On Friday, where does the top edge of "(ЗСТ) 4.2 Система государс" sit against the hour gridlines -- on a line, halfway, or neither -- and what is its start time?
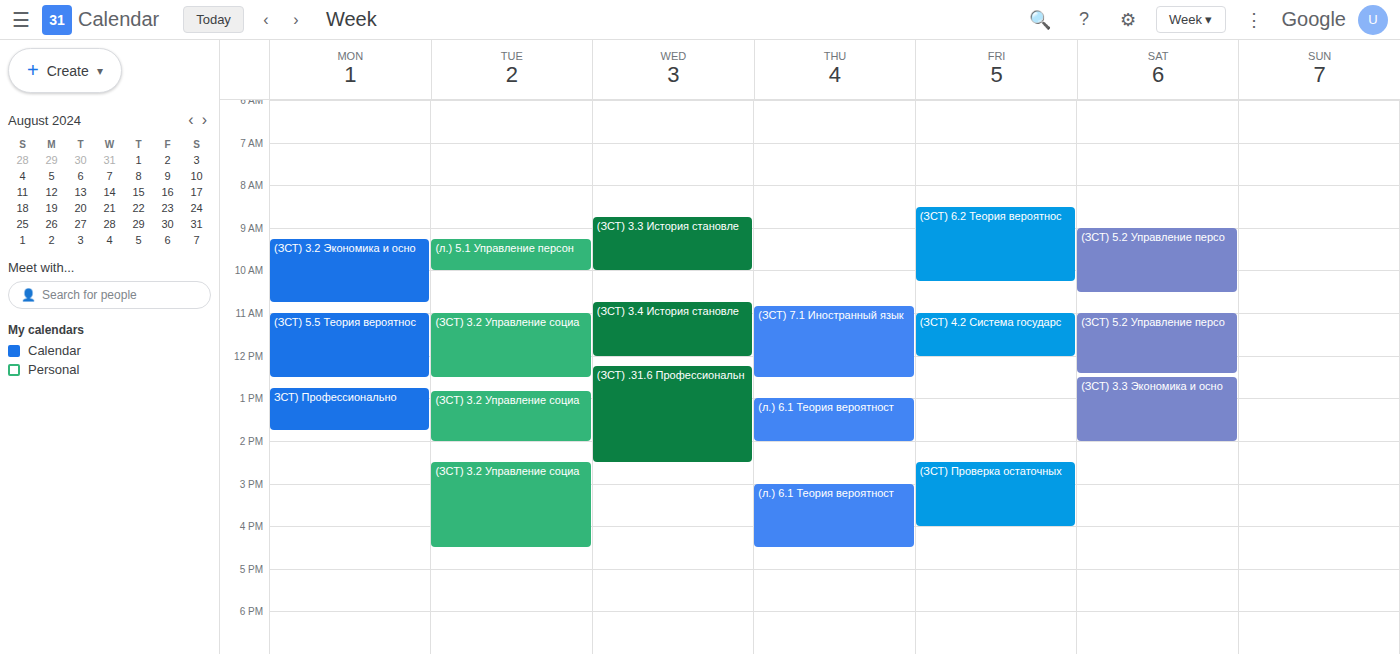
11:00 AM -- exactly on the 11 AM line.